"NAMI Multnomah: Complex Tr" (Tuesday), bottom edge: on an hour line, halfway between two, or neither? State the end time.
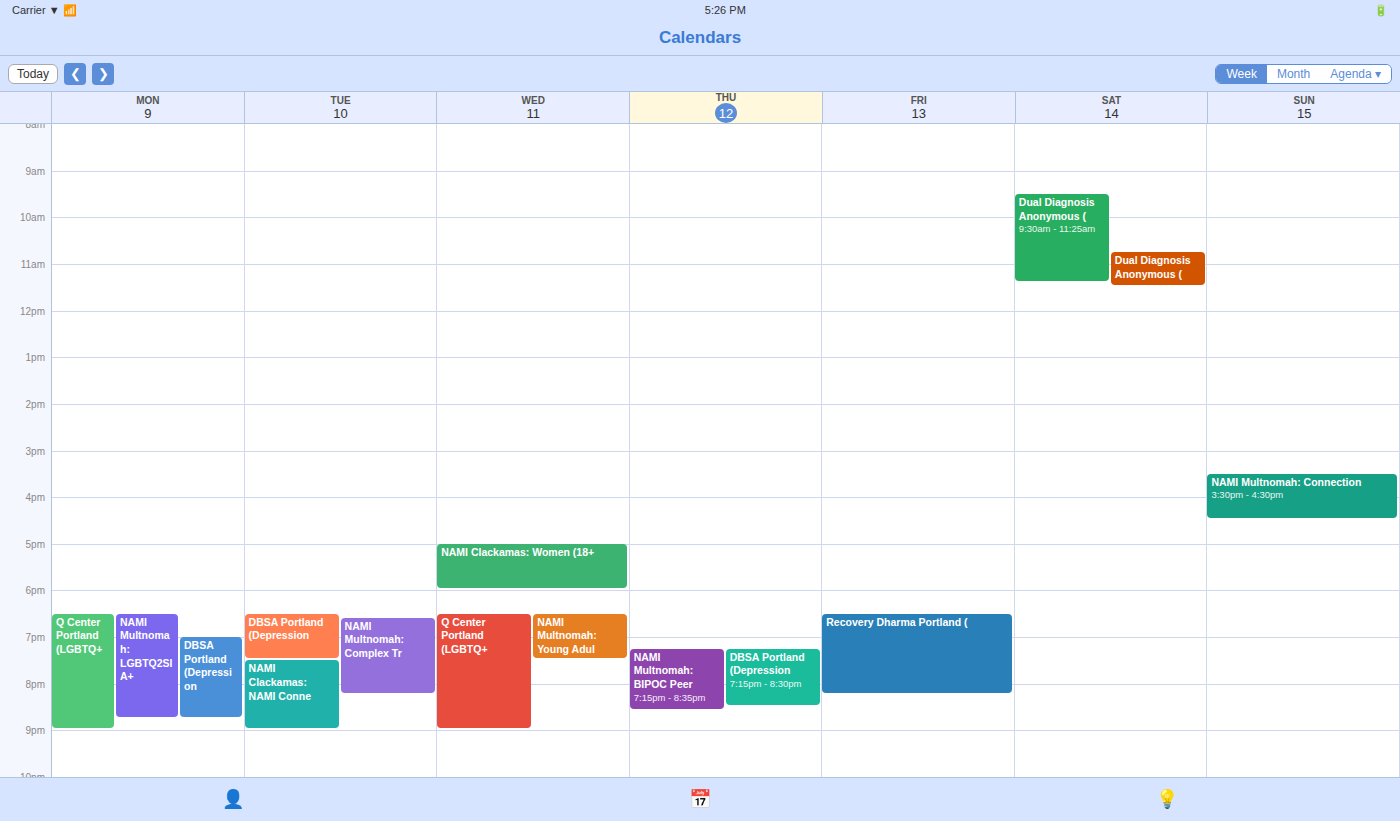
8:15 PM -- neither: a quarter of the way from the 8 PM line to the 9 PM line.